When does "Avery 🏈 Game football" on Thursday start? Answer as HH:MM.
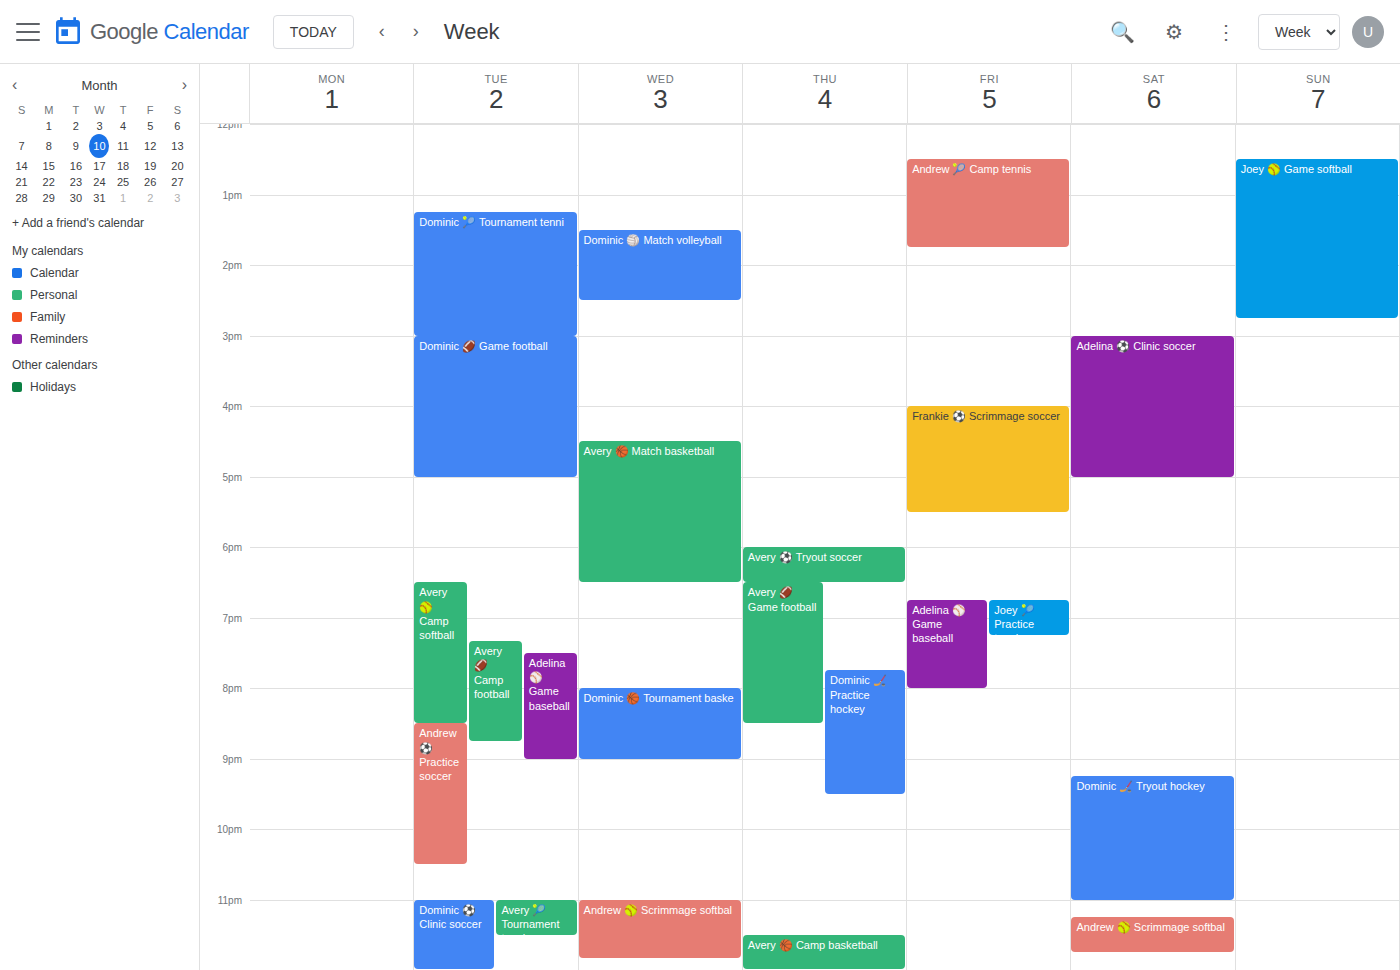
18:30